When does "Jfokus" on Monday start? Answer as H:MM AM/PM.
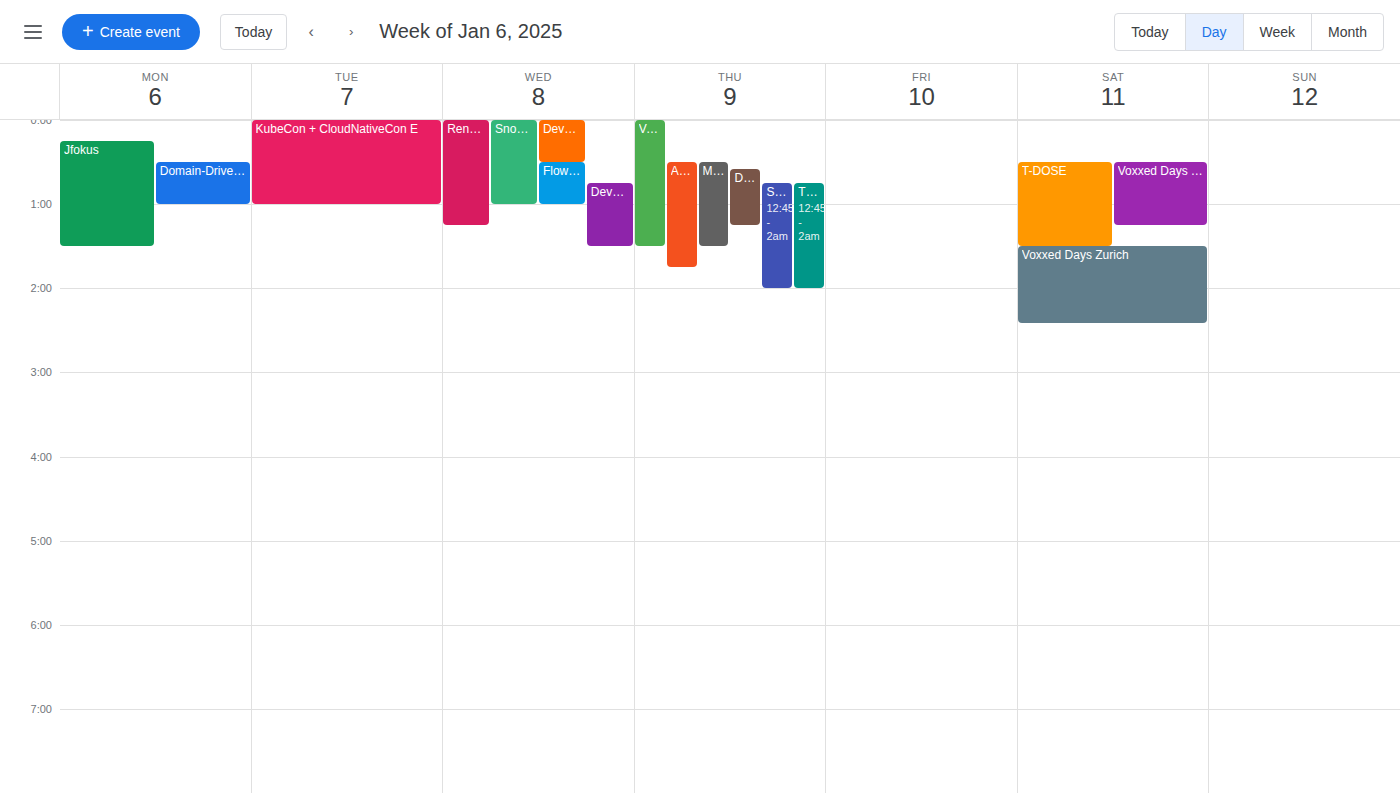
12:15 AM